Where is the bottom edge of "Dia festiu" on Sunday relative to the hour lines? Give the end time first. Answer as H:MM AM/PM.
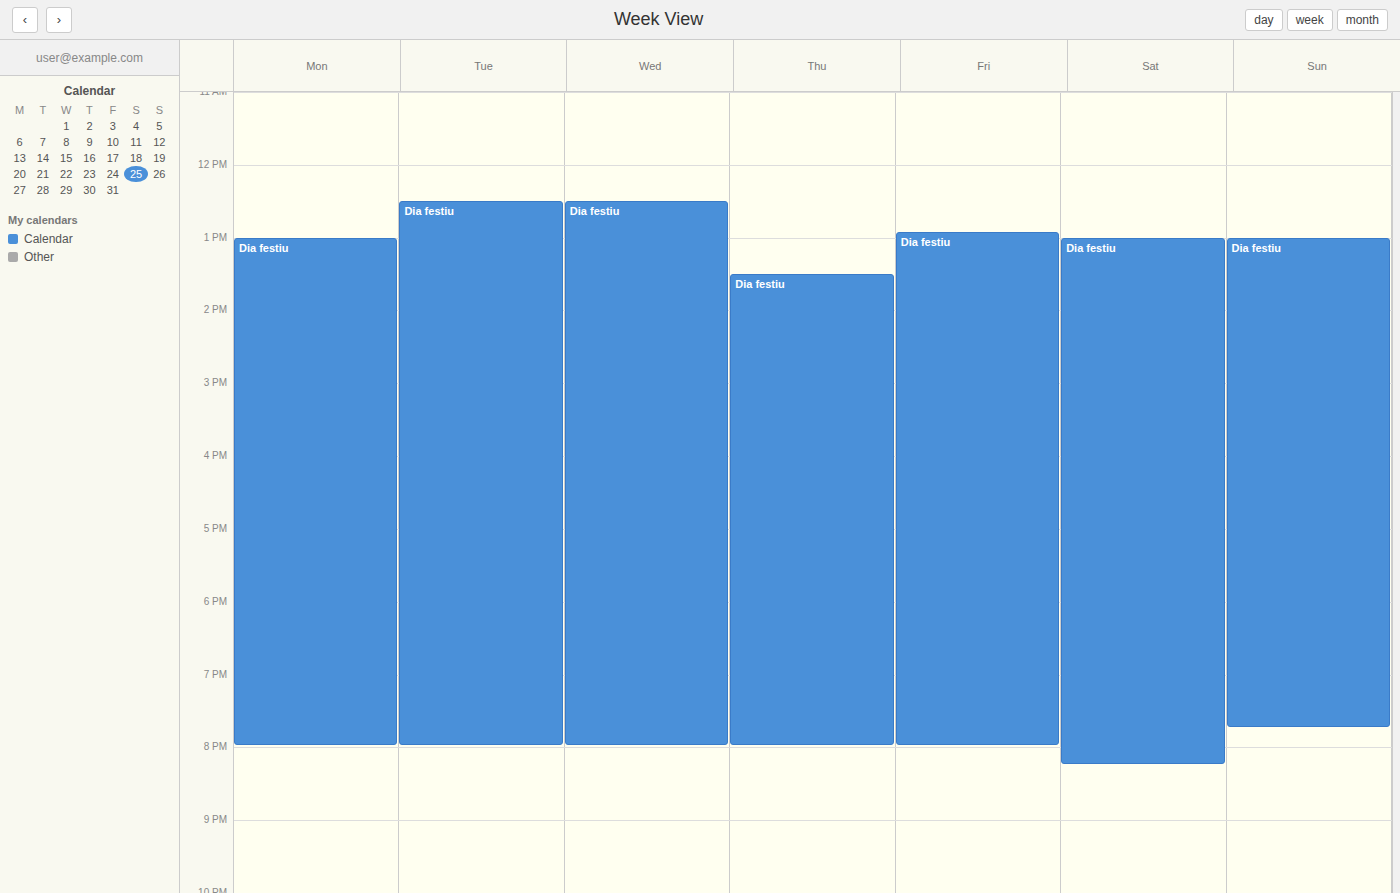
7:45 PM -- neither: three quarters of the way from the 7 PM line to the 8 PM line.